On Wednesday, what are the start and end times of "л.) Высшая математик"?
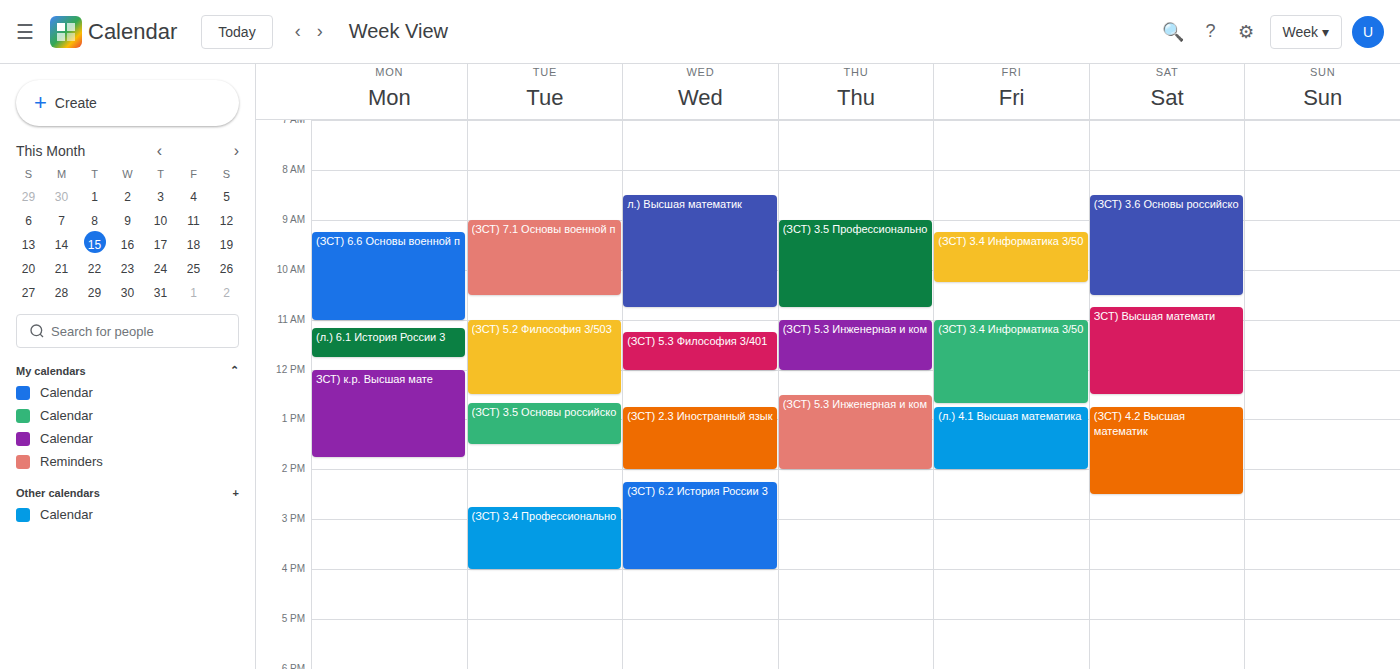
8:30 AM to 10:45 AM